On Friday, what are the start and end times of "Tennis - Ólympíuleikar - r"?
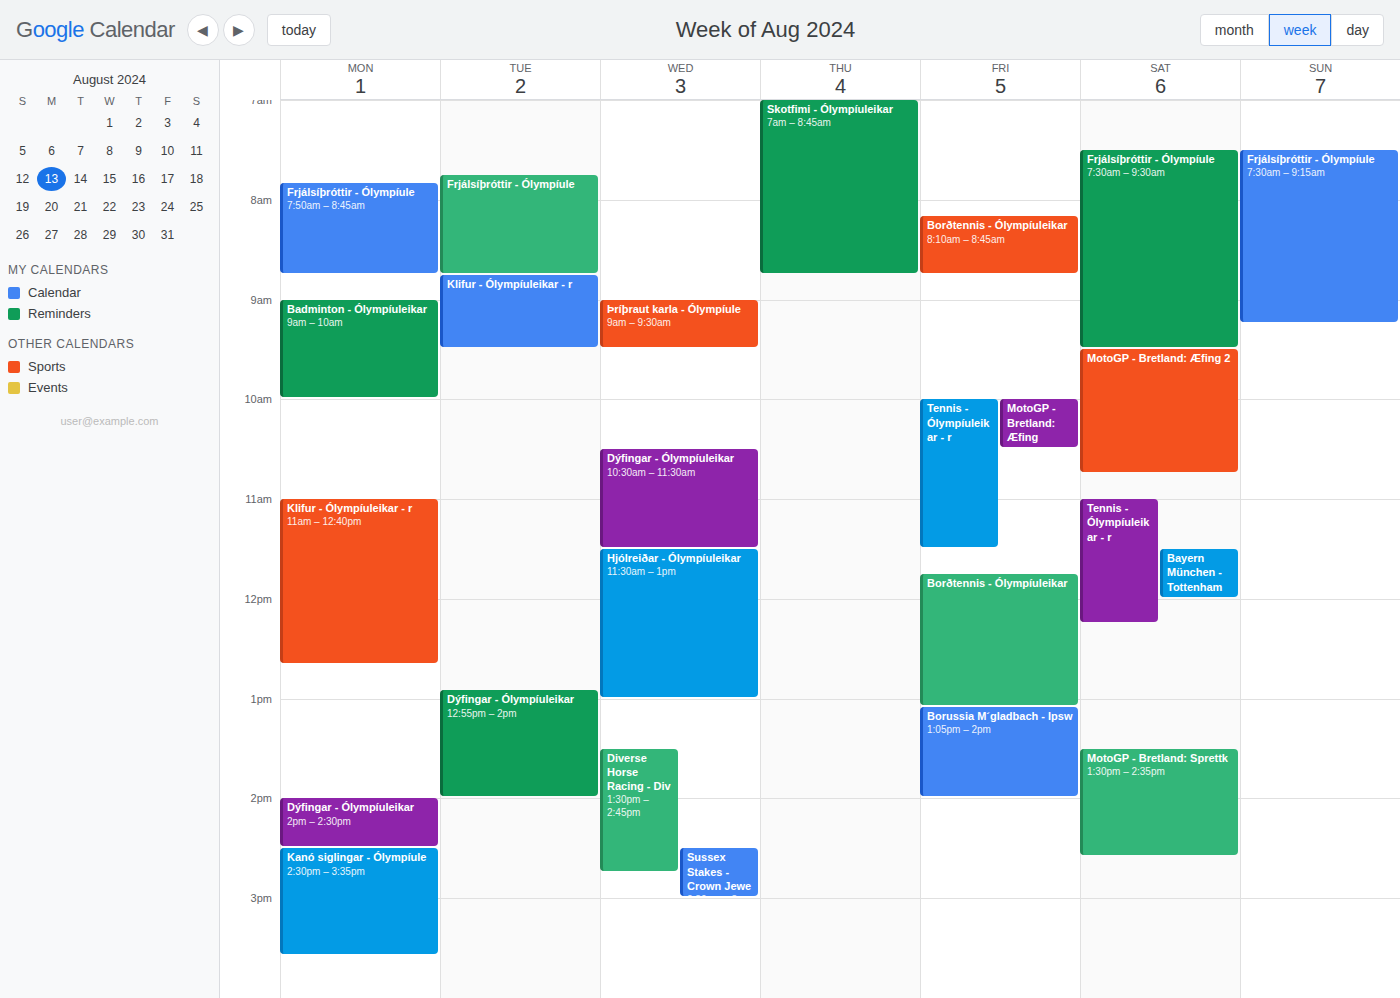
10:00 AM to 11:30 AM